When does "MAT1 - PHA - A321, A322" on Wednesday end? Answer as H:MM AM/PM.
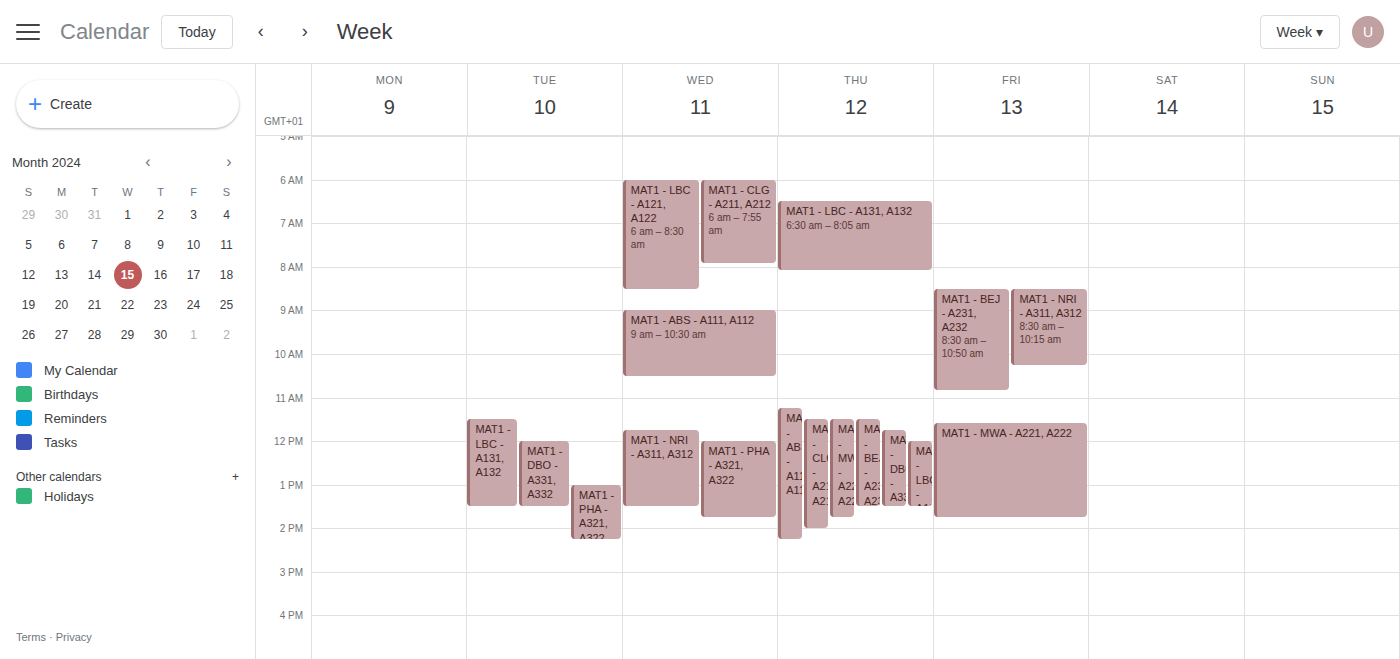
1:45 PM